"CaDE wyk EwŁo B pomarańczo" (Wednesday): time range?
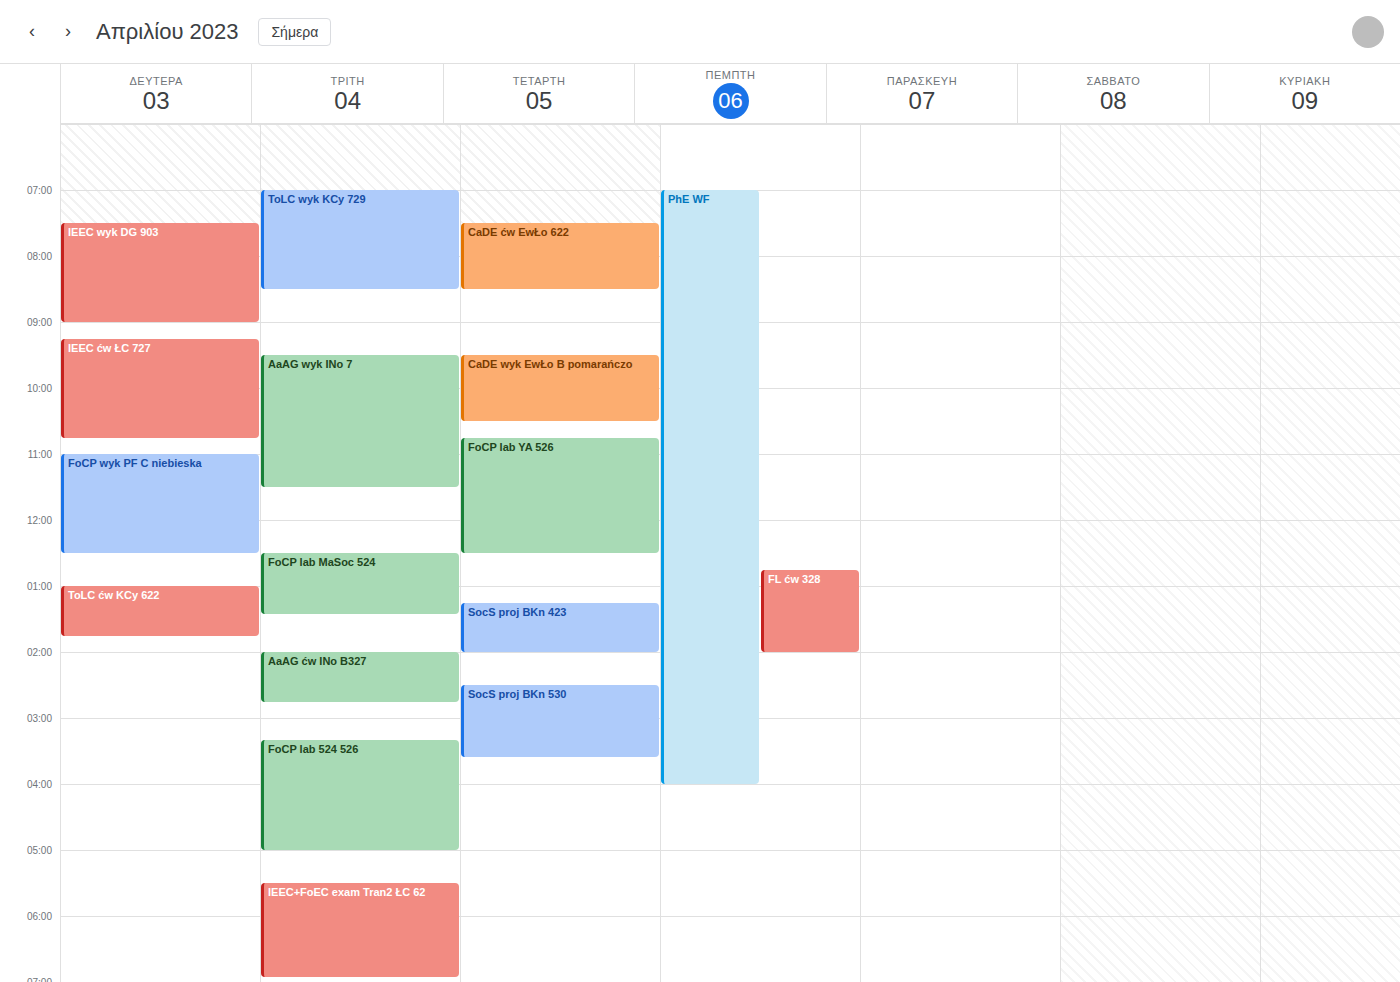
9:30 AM to 10:30 AM